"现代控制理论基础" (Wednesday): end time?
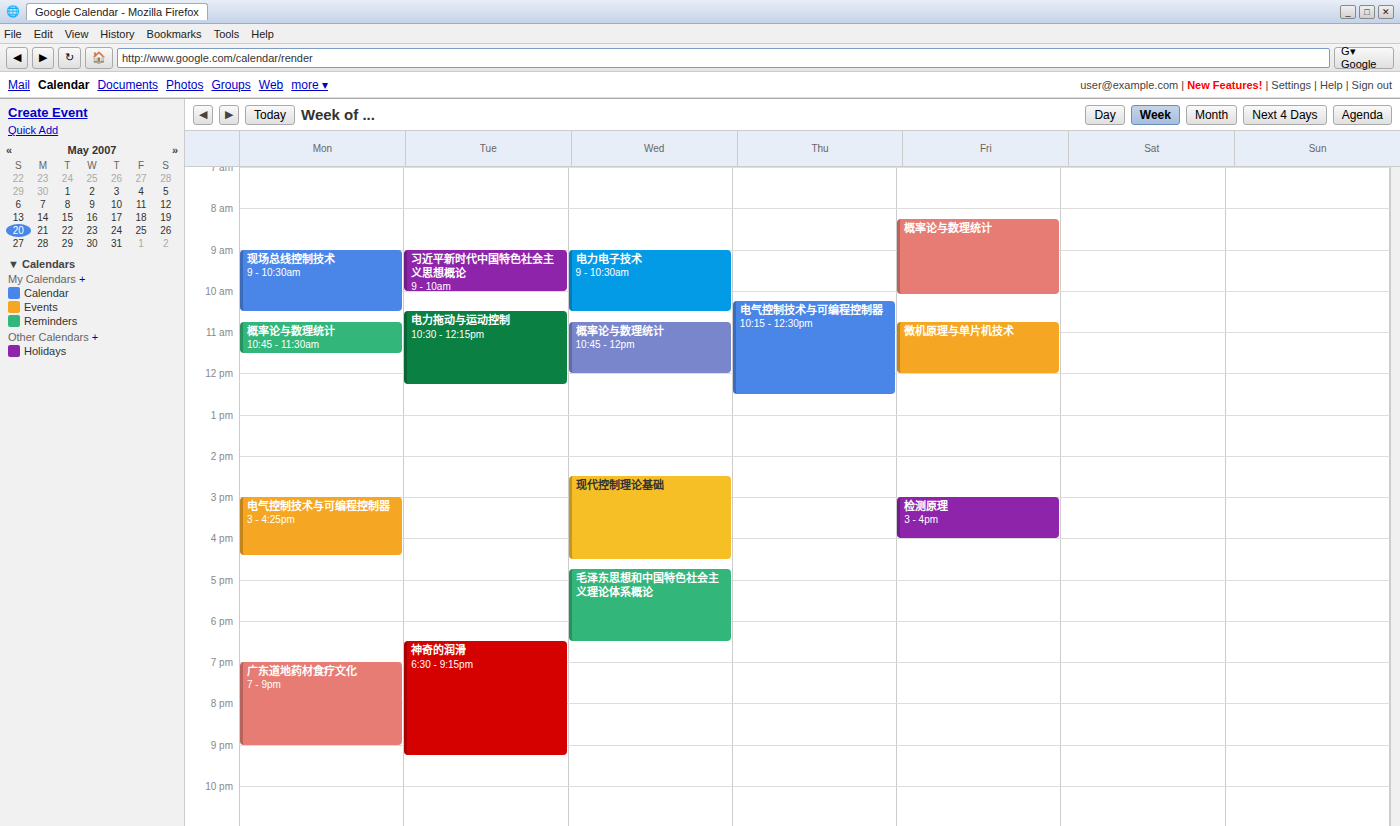
4:30 PM